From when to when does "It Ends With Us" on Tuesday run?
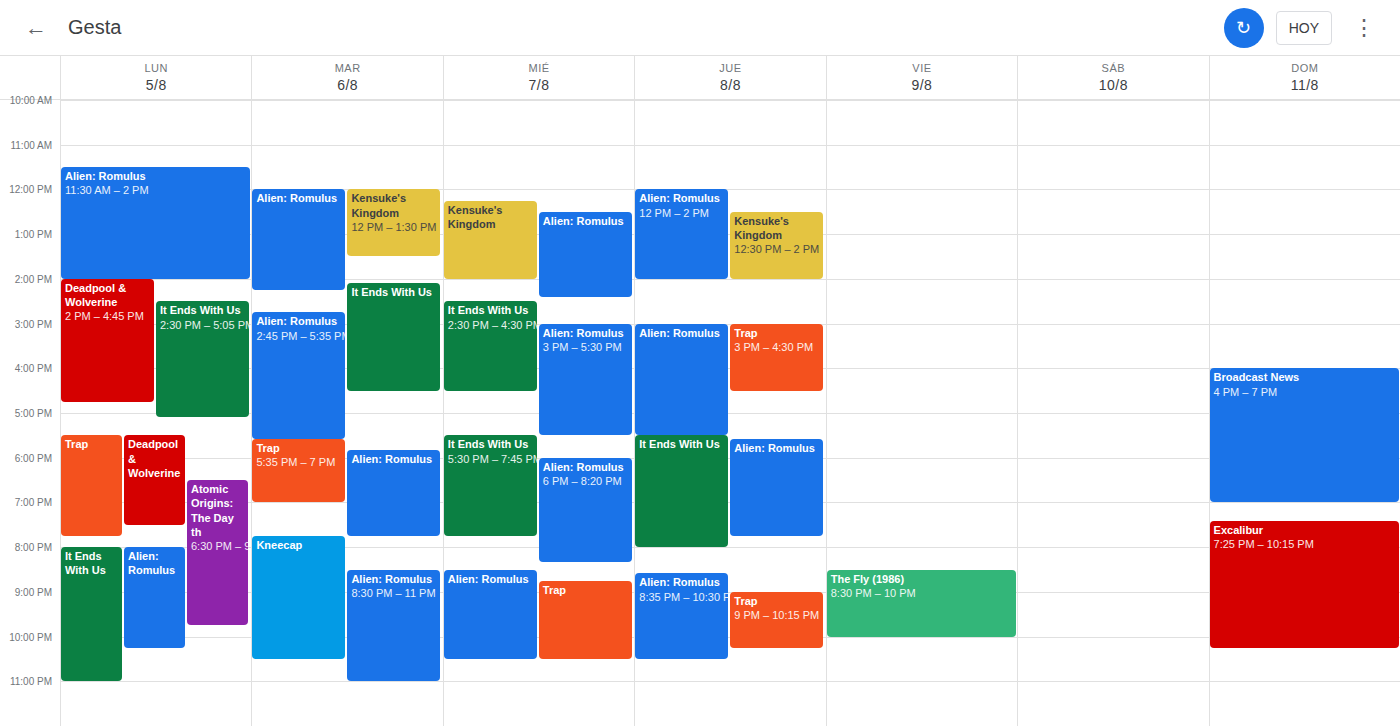
2:05 PM to 4:30 PM